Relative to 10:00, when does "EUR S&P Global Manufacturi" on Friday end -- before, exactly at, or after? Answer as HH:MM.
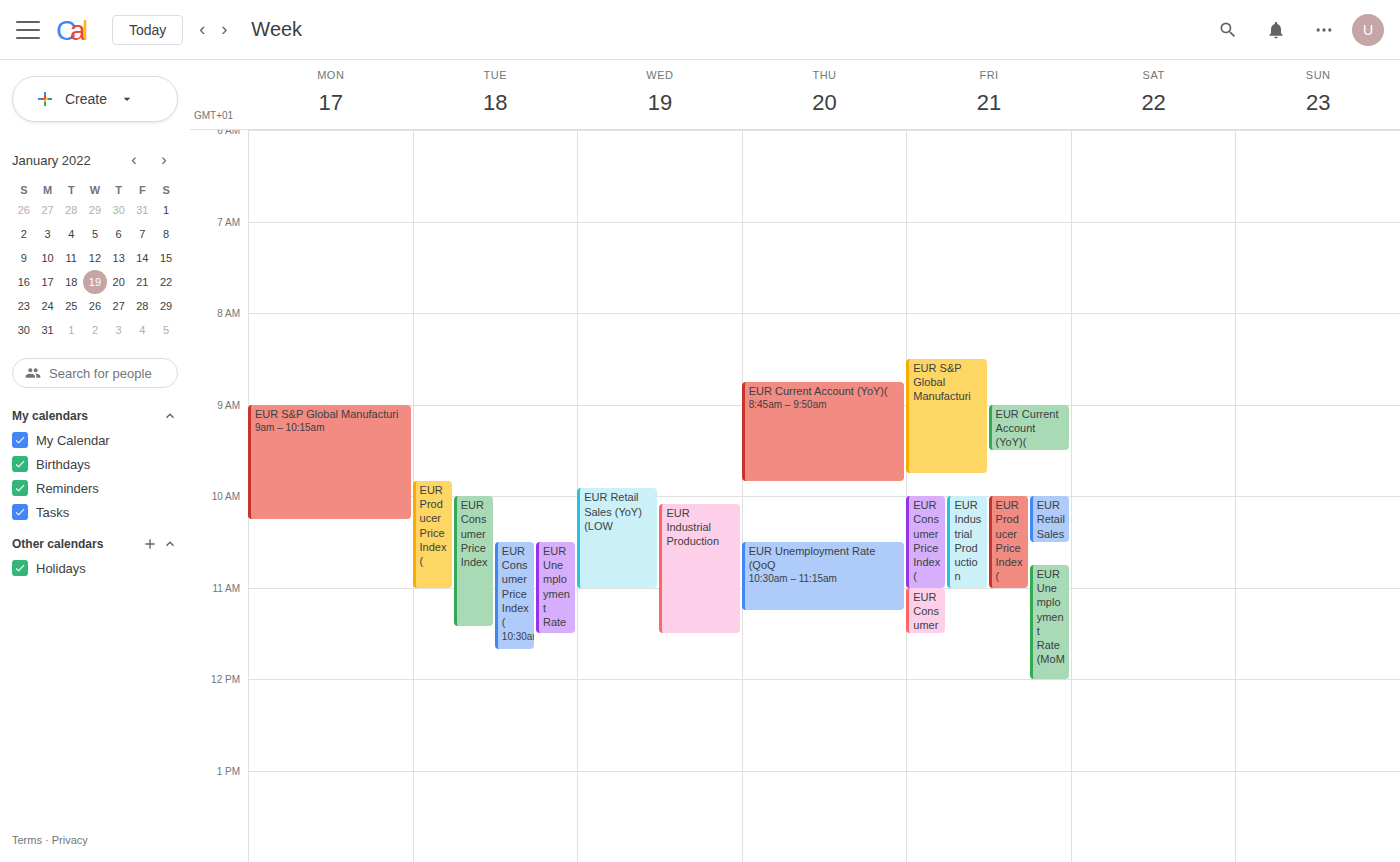
09:45 -- before 10:00, 15 minutes above the 10:00 line.